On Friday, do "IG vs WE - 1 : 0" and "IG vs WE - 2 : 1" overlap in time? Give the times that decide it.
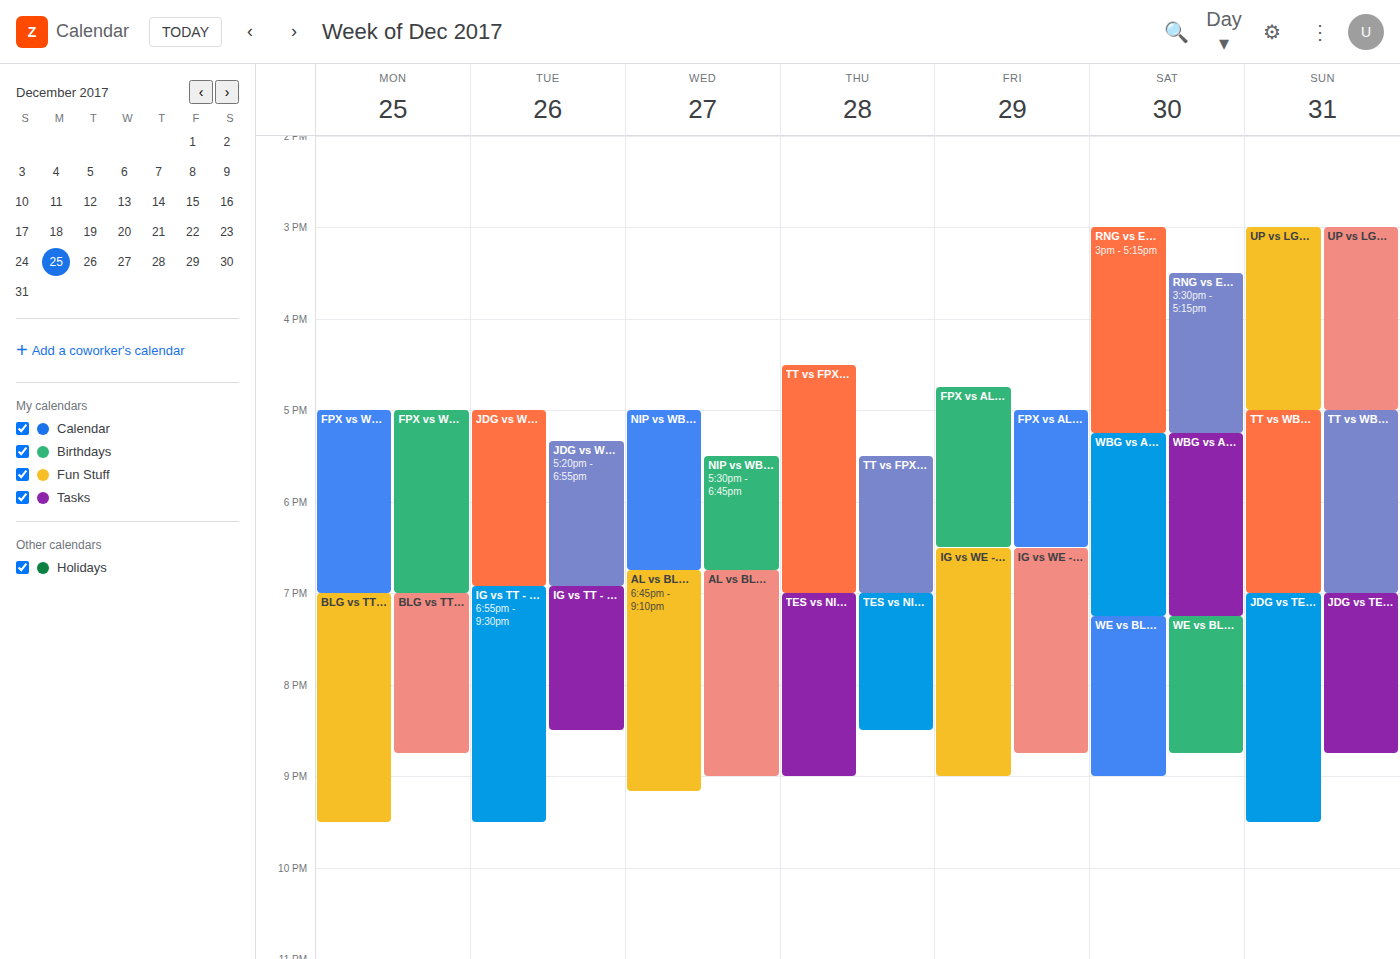
"IG vs WE - 1 : 0" starts at 6:30 PM, before "IG vs WE - 2 : 1" ends at 8:45 PM -- they overlap.